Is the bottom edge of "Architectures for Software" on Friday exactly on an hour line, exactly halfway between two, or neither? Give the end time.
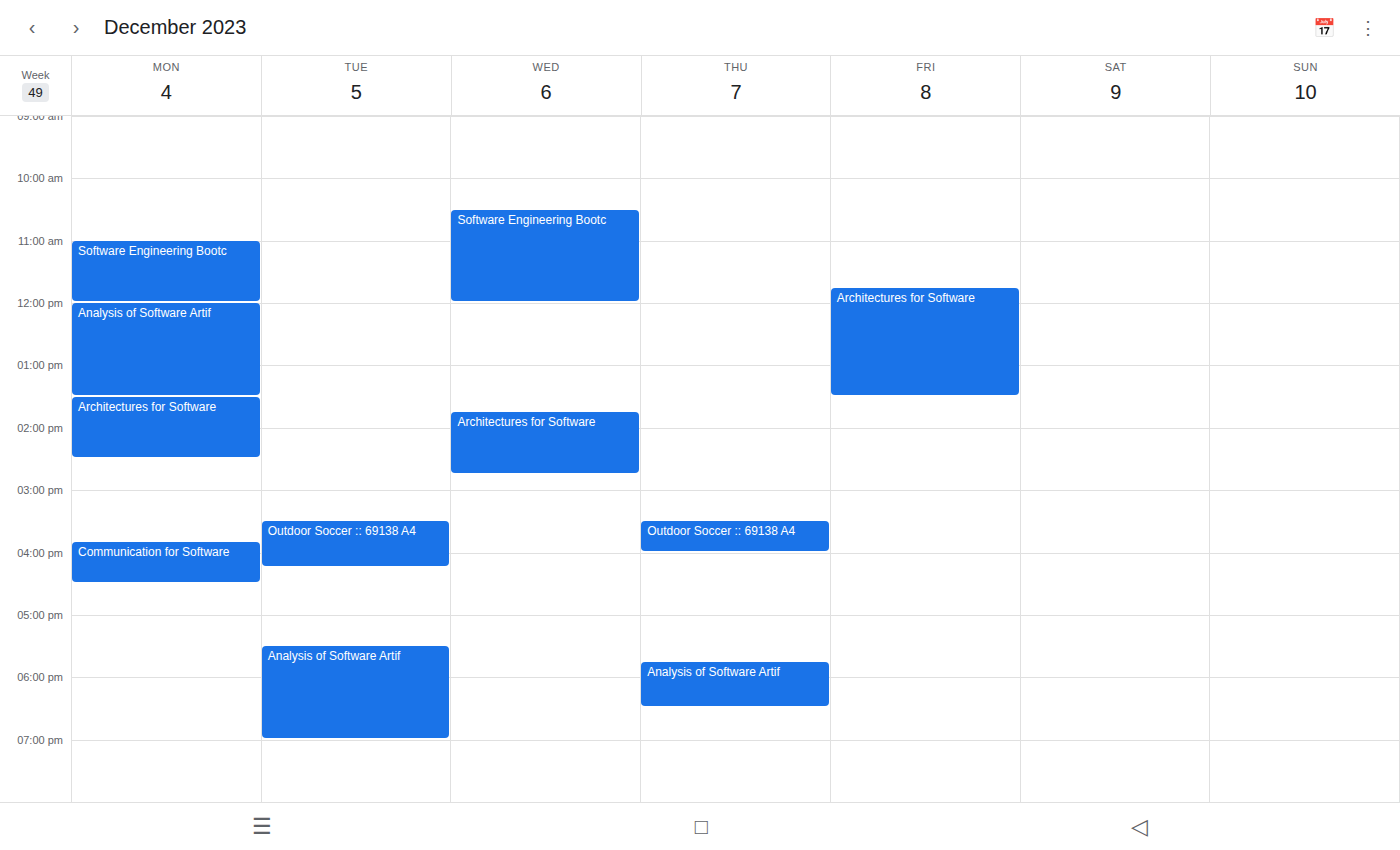
1:30 PM -- halfway between the 1 PM and 2 PM lines.